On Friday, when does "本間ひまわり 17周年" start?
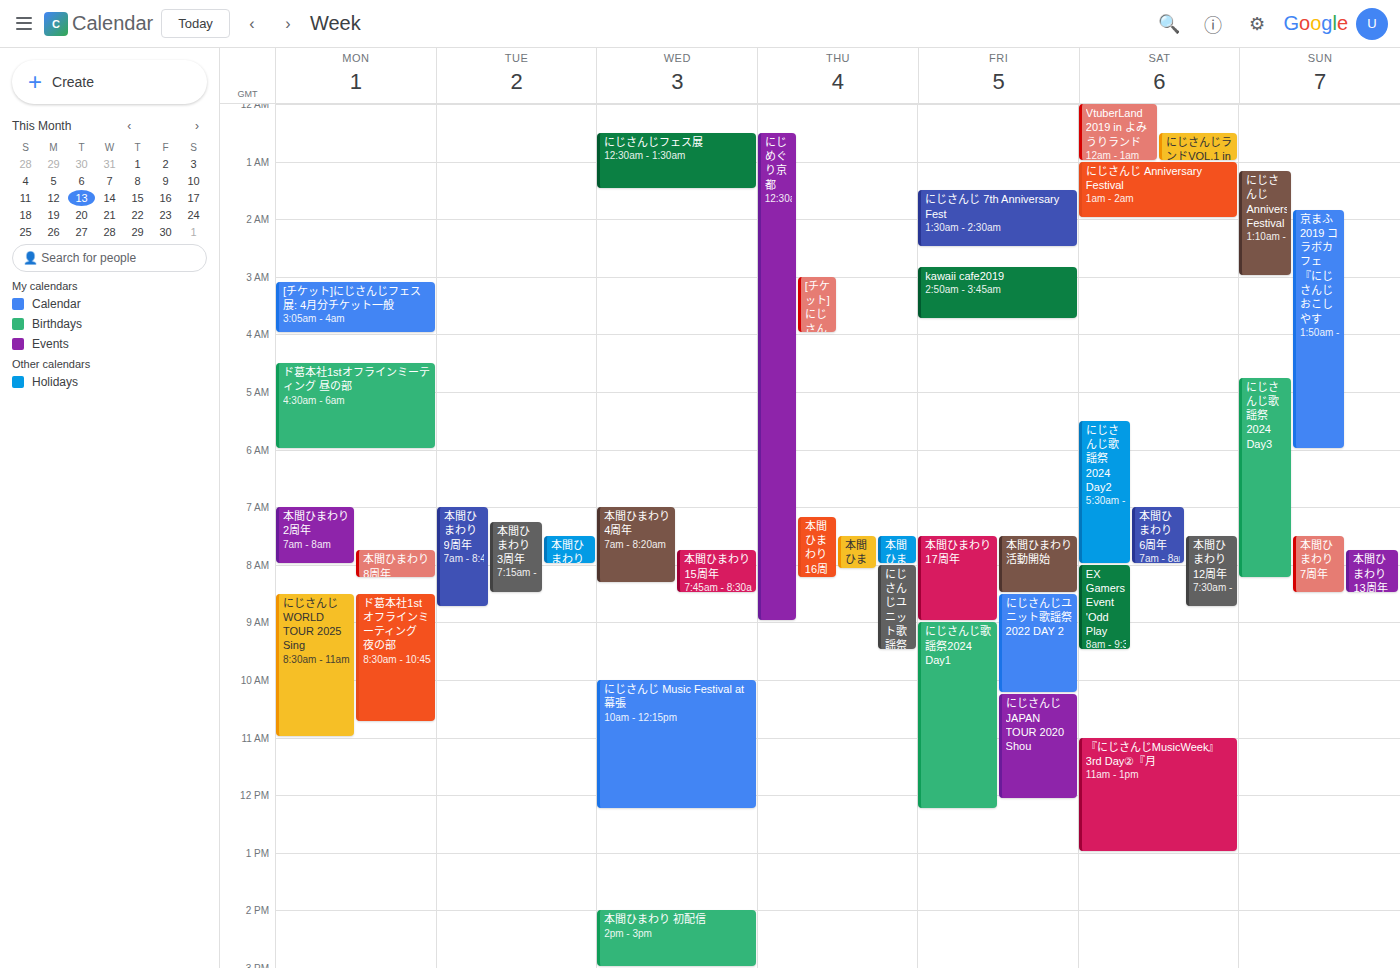
07:30